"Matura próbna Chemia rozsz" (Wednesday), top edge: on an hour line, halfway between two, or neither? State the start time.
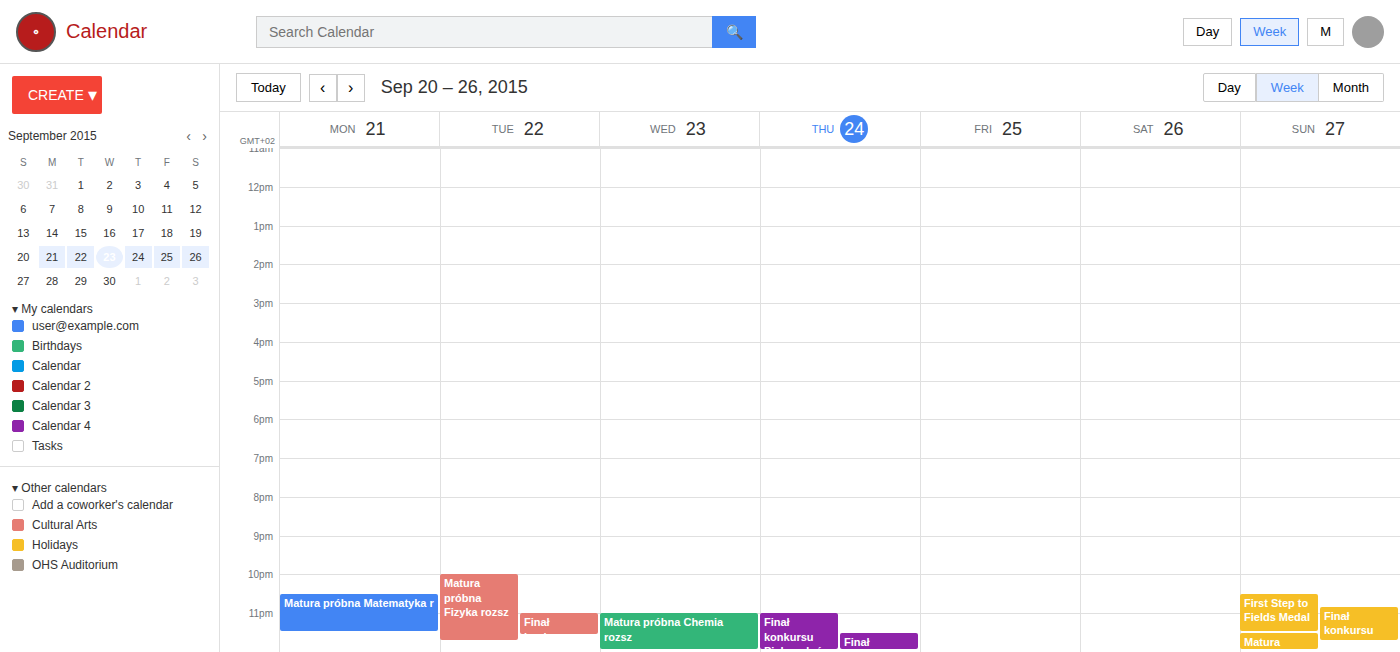
11:00 PM -- exactly on the 11 PM line.